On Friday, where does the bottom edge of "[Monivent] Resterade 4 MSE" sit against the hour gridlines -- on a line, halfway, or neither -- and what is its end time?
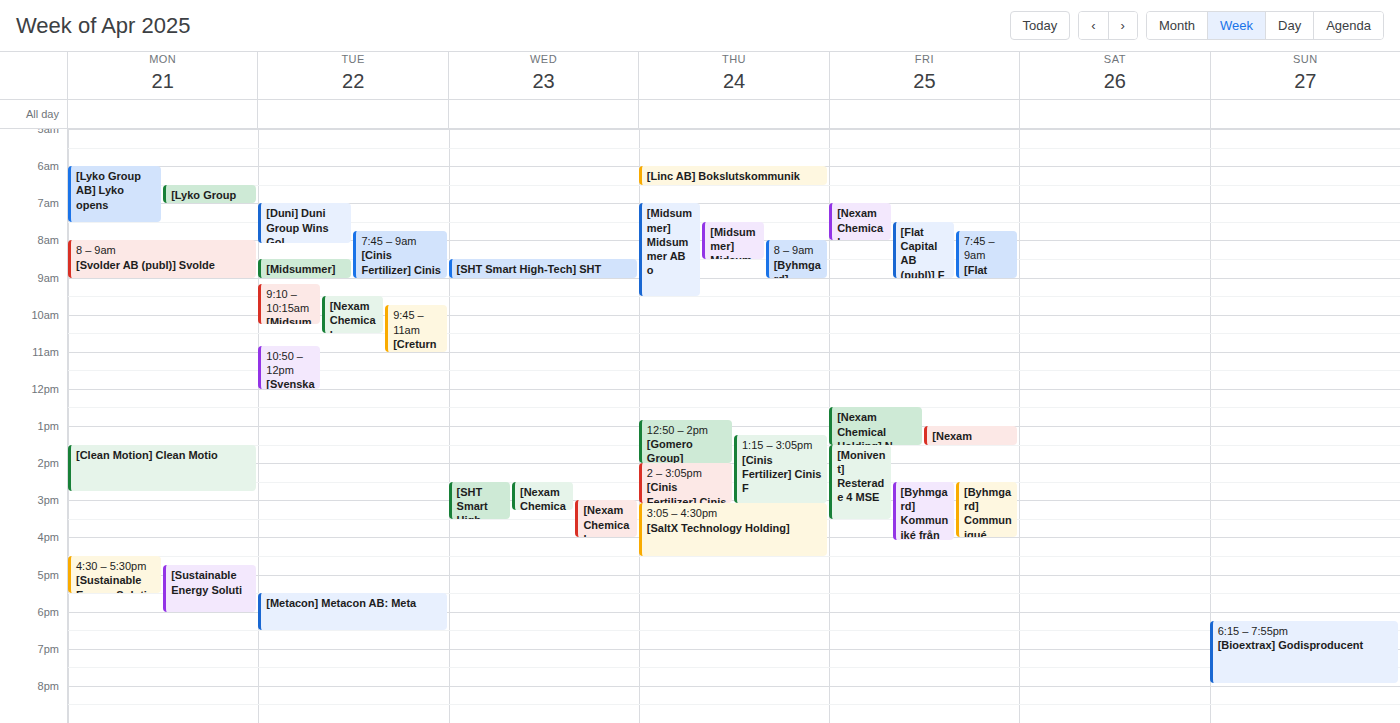
15:30 -- halfway between the 15:00 and 16:00 lines.